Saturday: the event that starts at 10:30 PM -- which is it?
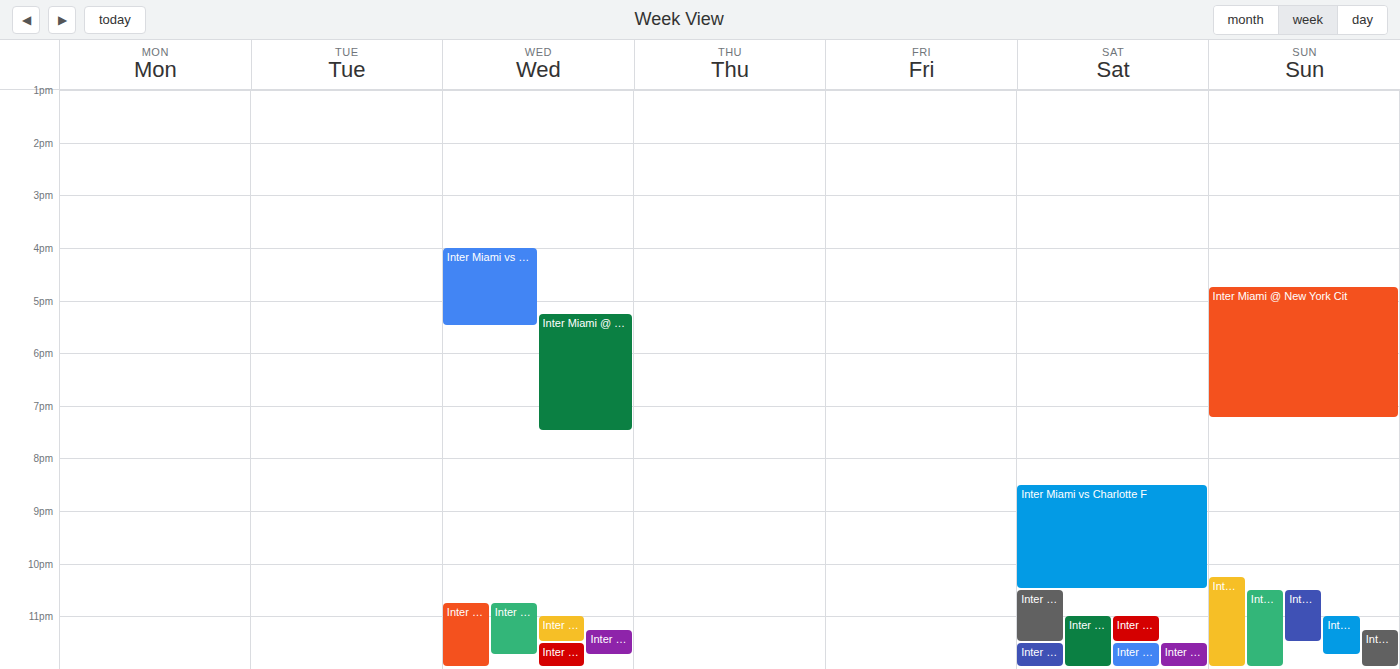
"Inter Miami vs Orlando Cit"